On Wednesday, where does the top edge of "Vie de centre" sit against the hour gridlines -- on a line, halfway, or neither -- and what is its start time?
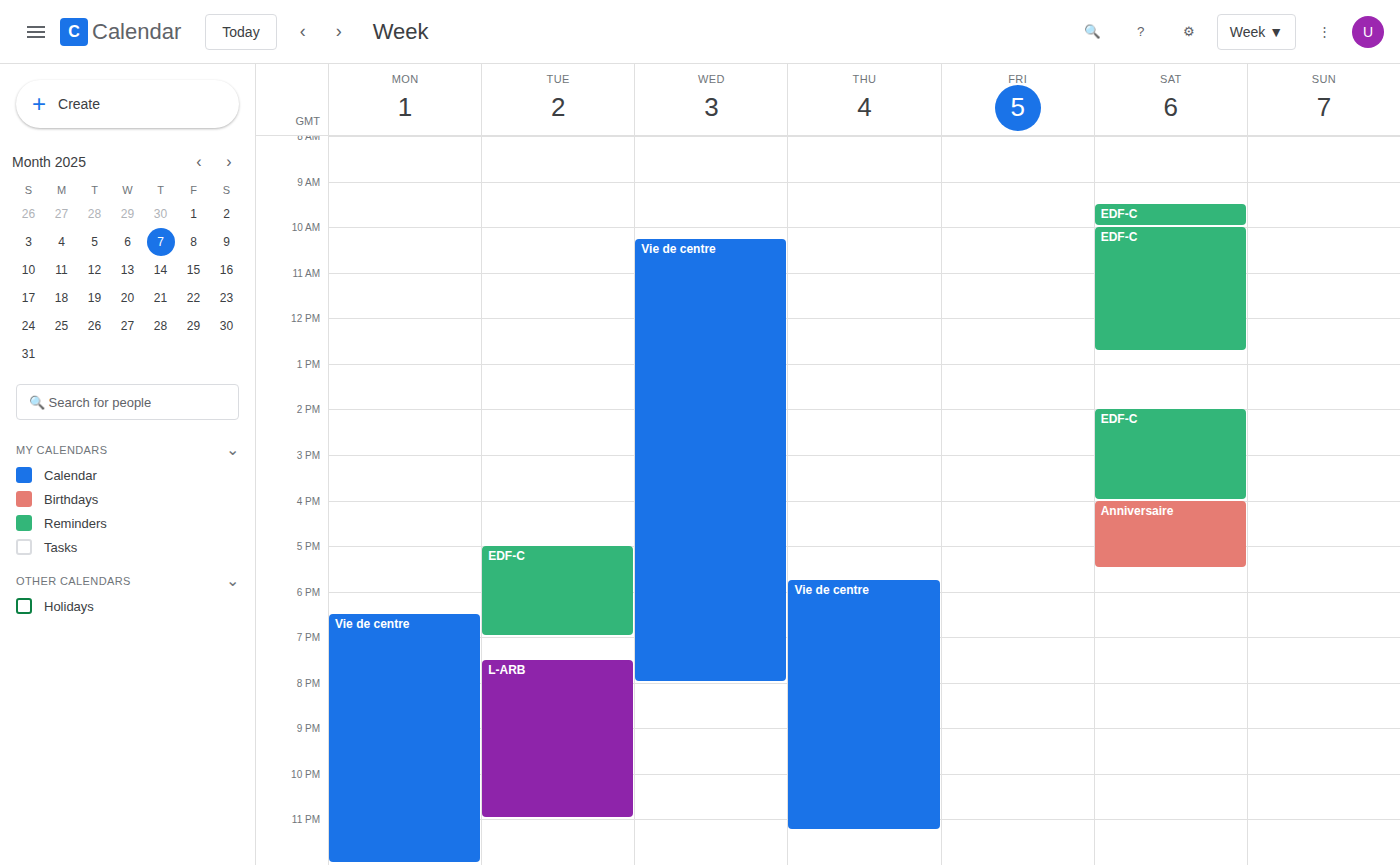
10:15 AM -- neither: a quarter of the way from the 10 AM line to the 11 AM line.